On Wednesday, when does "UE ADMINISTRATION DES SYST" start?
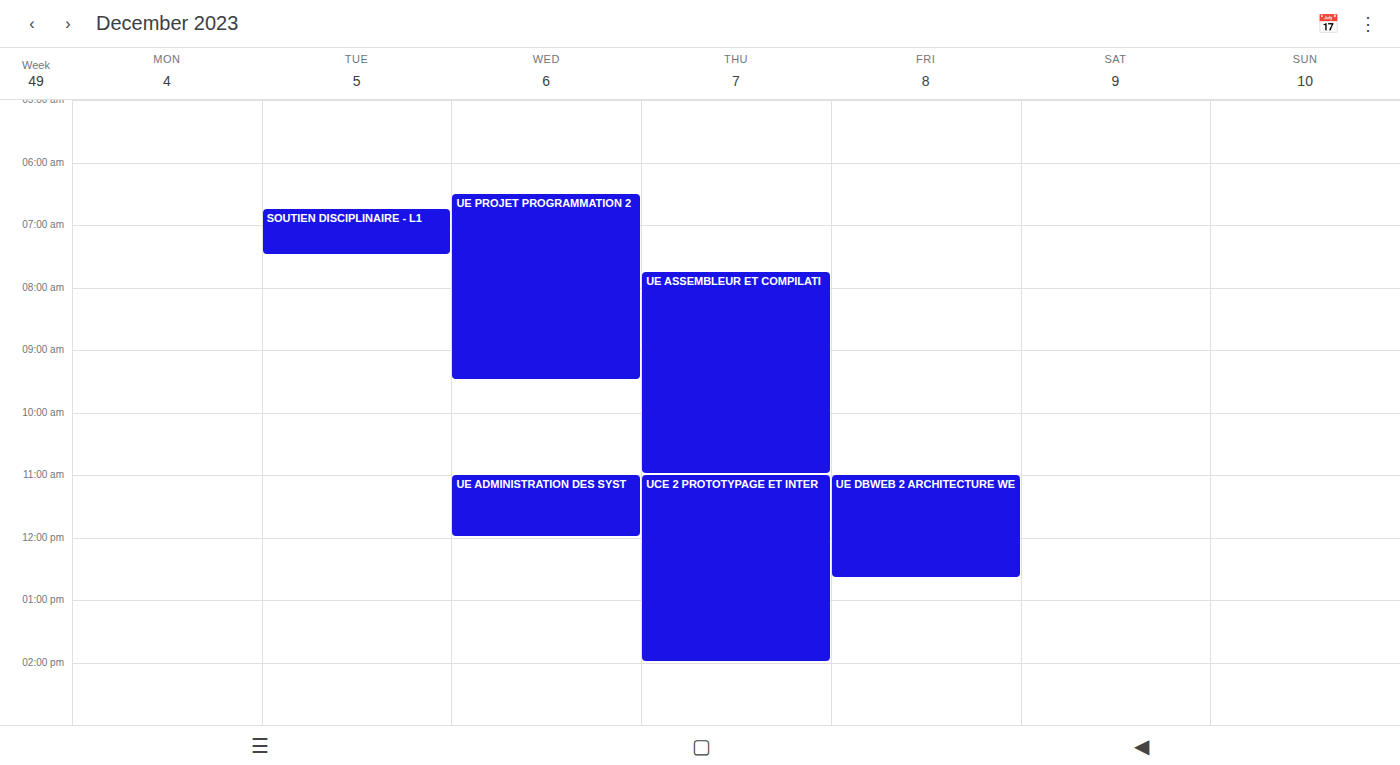
11:00 AM